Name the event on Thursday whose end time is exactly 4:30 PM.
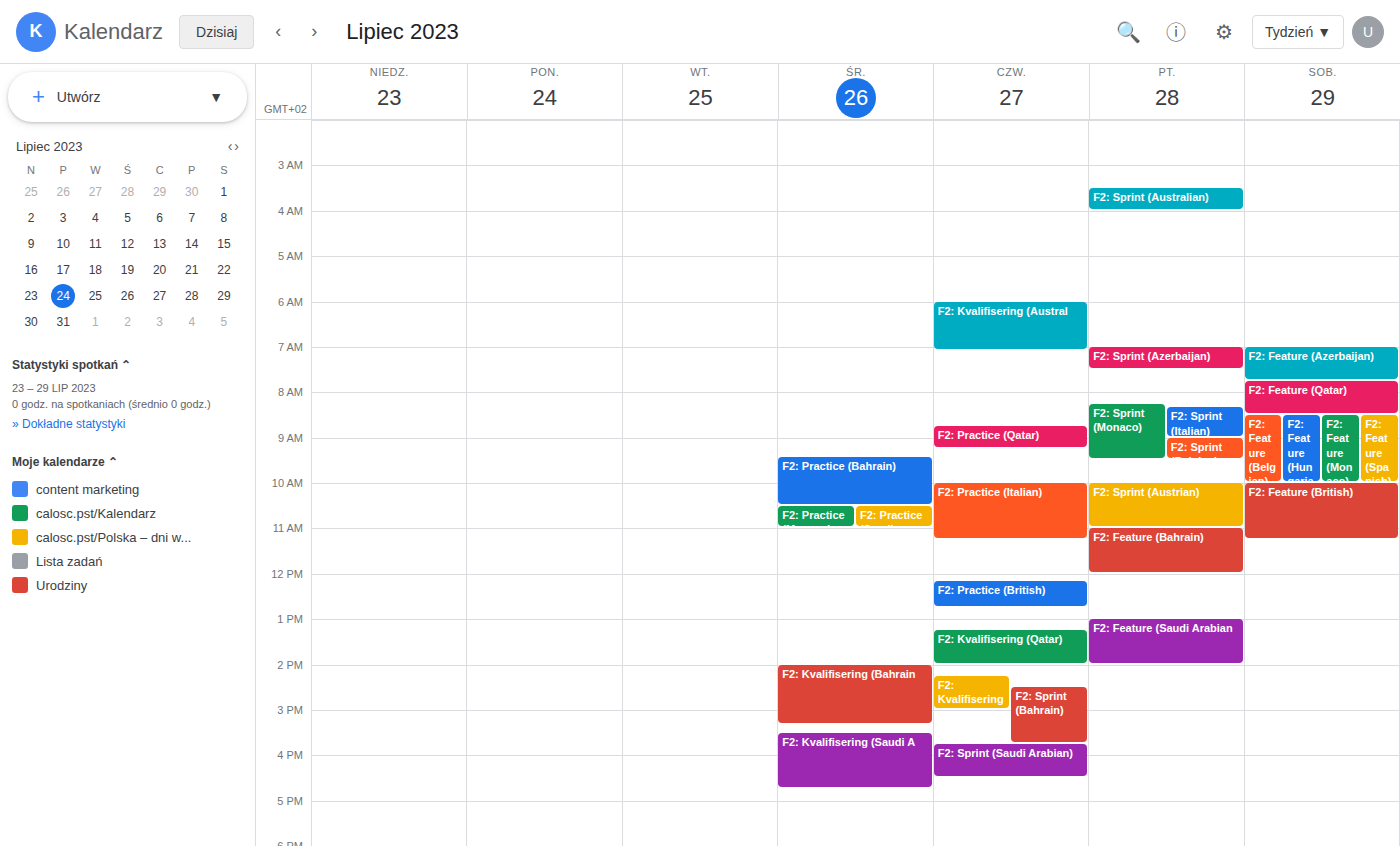
"F2: Sprint (Saudi Arabian)"